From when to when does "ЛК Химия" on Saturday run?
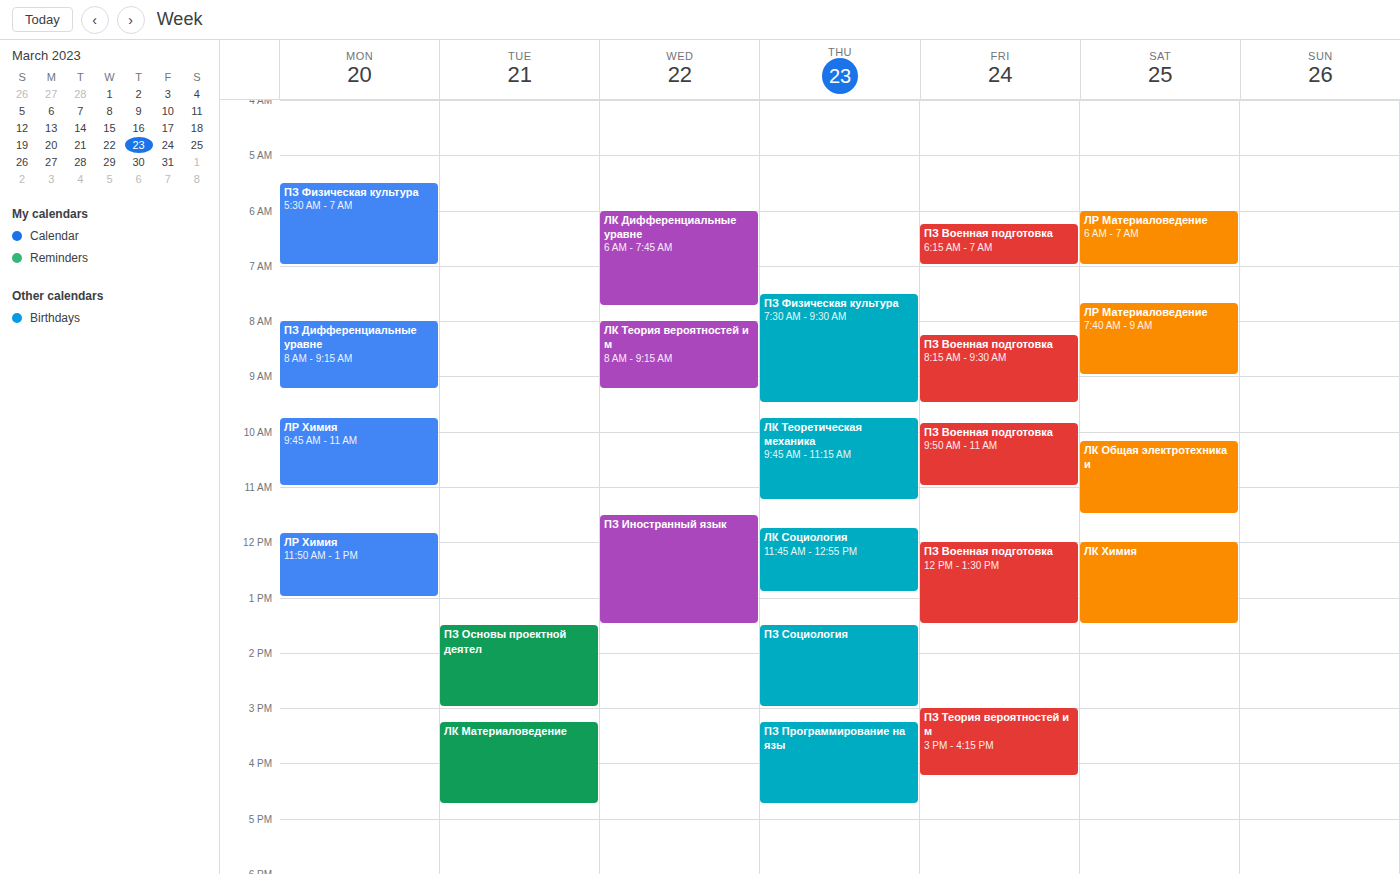
12:00 PM to 1:30 PM